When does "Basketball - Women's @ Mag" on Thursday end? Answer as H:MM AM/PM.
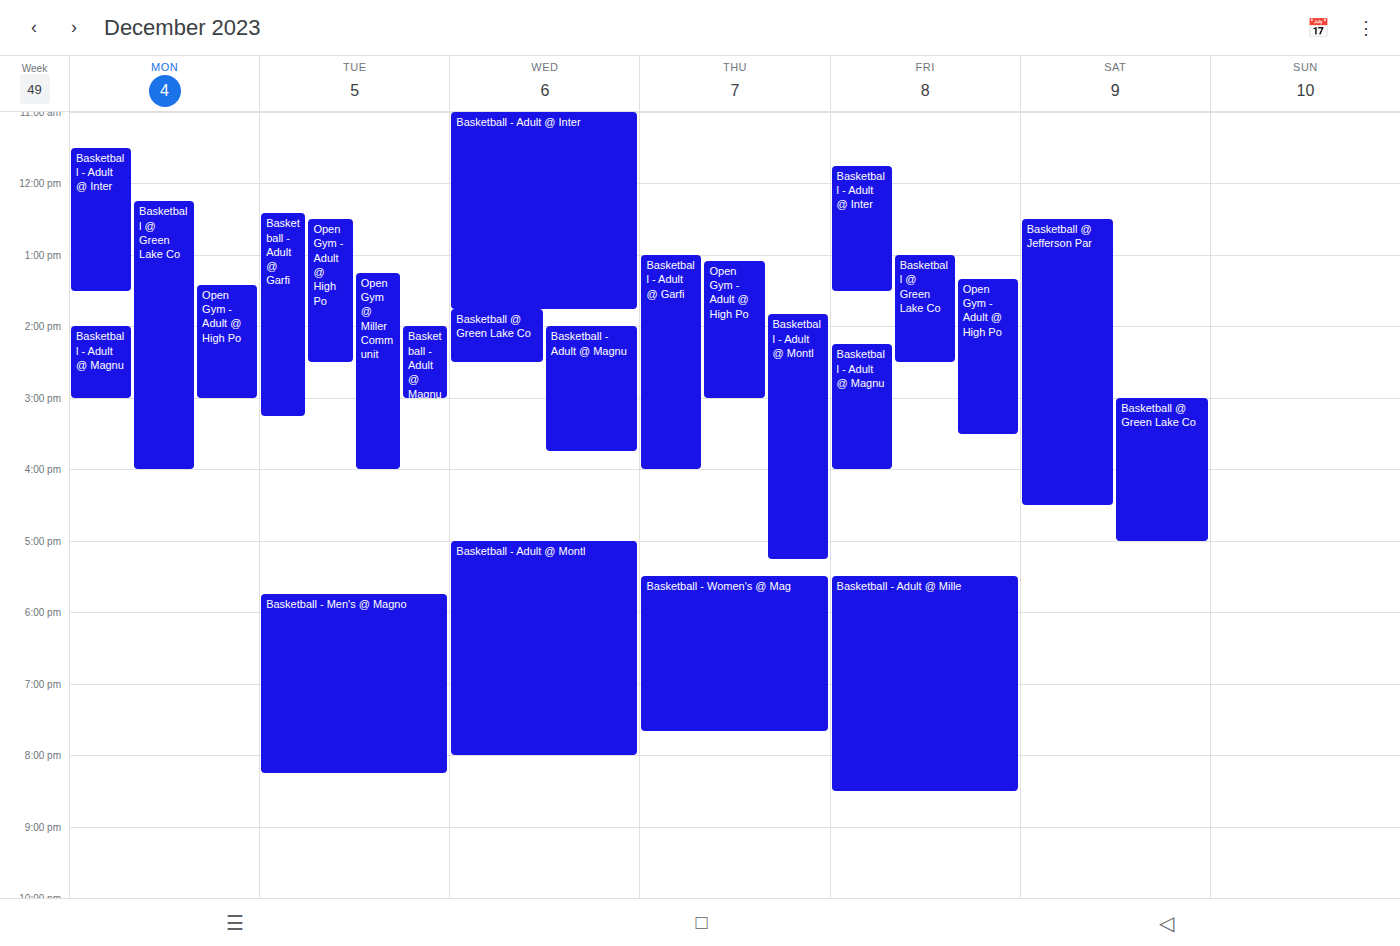
7:40 PM